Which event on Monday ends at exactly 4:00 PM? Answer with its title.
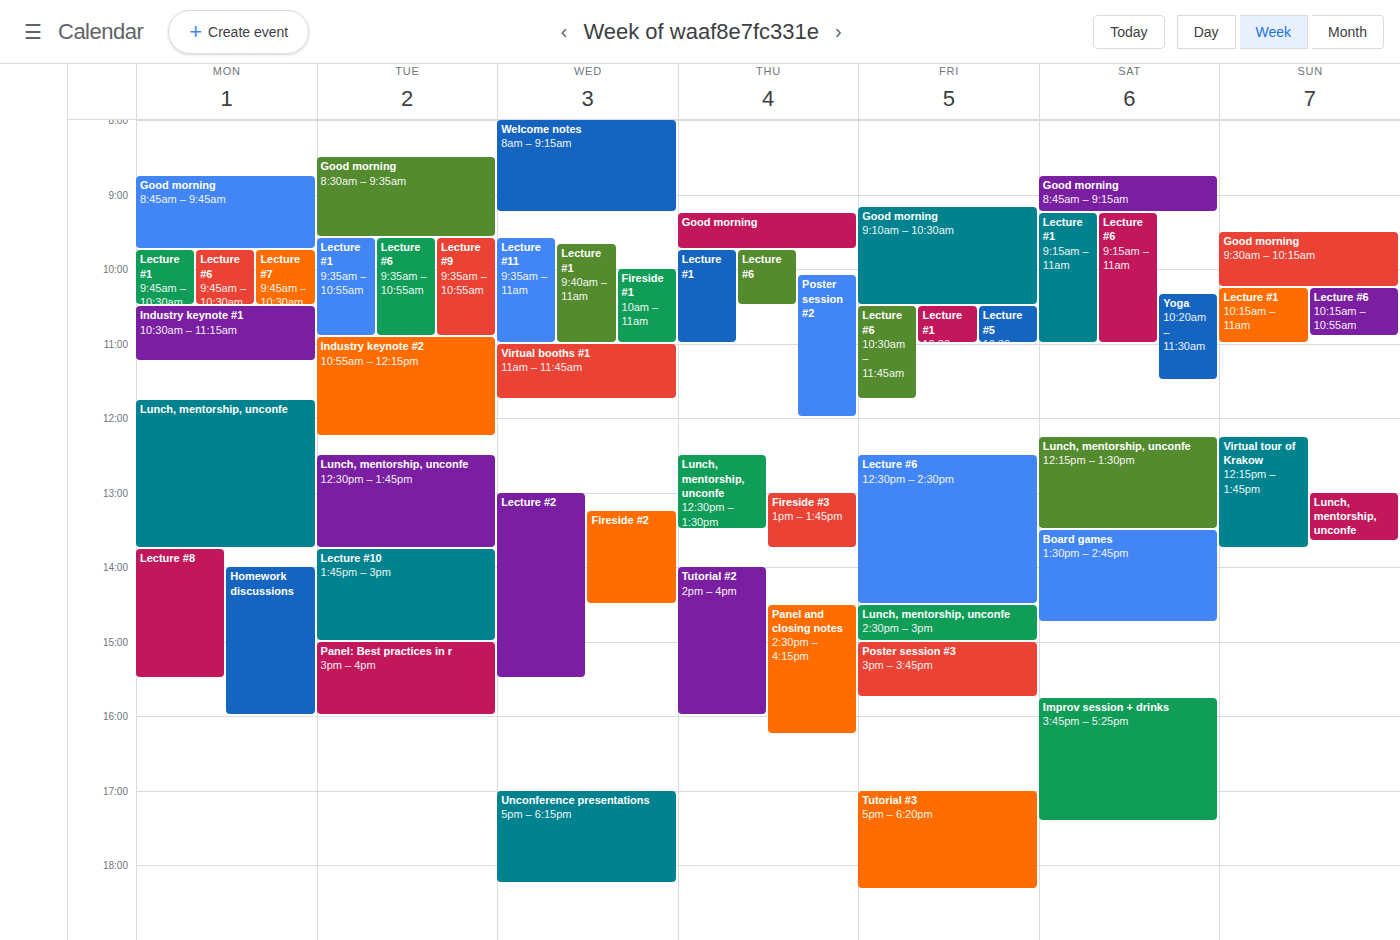
"Homework discussions"